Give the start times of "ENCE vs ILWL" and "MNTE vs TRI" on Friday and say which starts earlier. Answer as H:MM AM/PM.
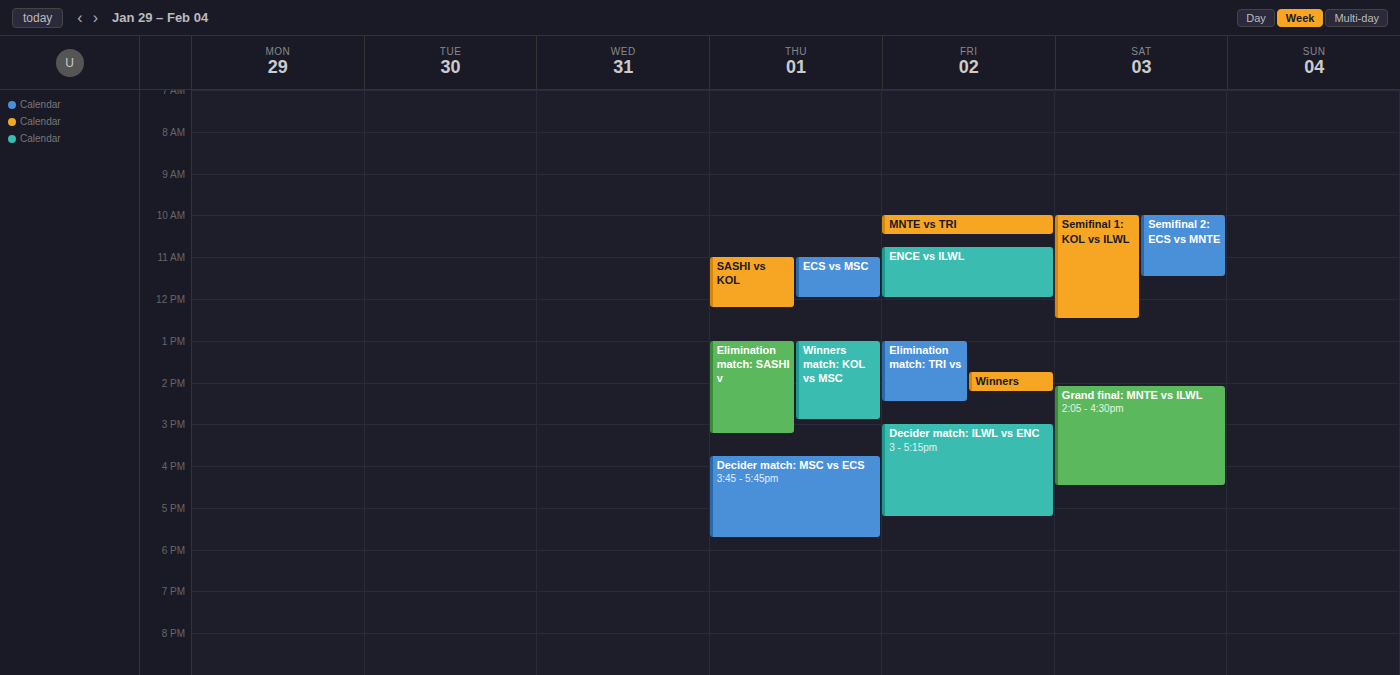
"MNTE vs TRI" 10:00 AM; "ENCE vs ILWL" 10:45 AM.